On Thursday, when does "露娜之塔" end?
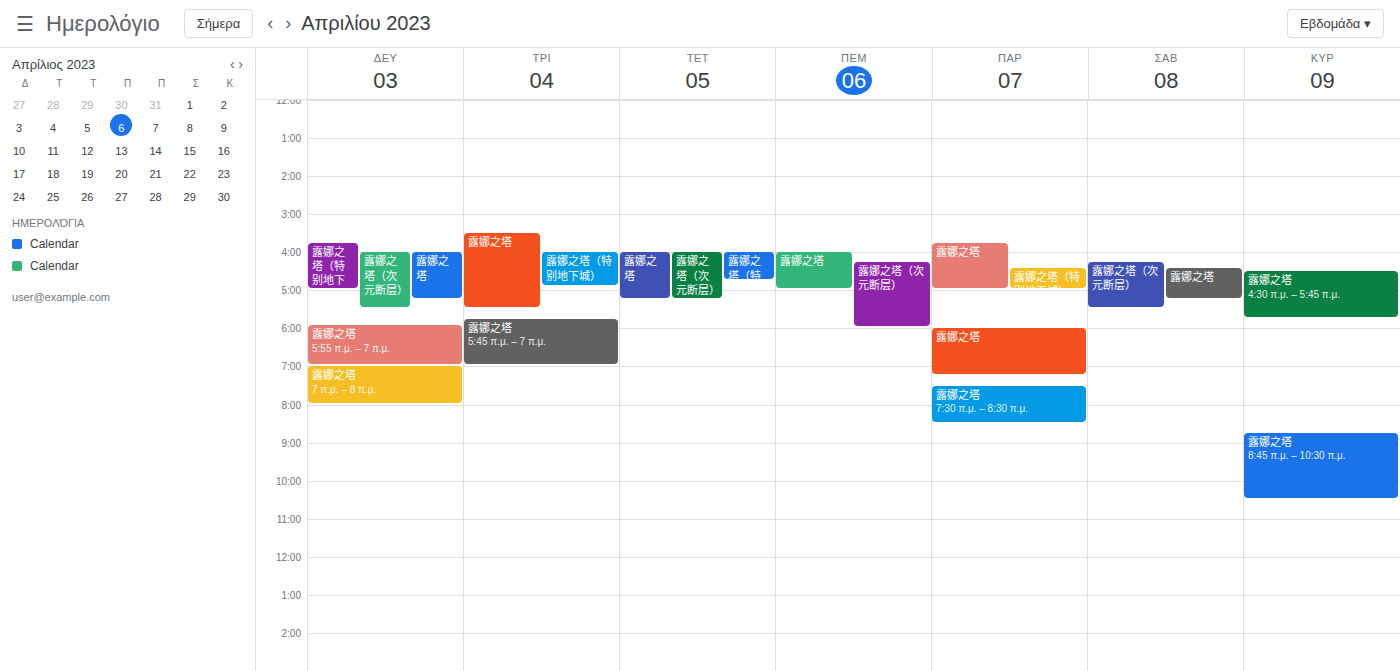
5:00 AM